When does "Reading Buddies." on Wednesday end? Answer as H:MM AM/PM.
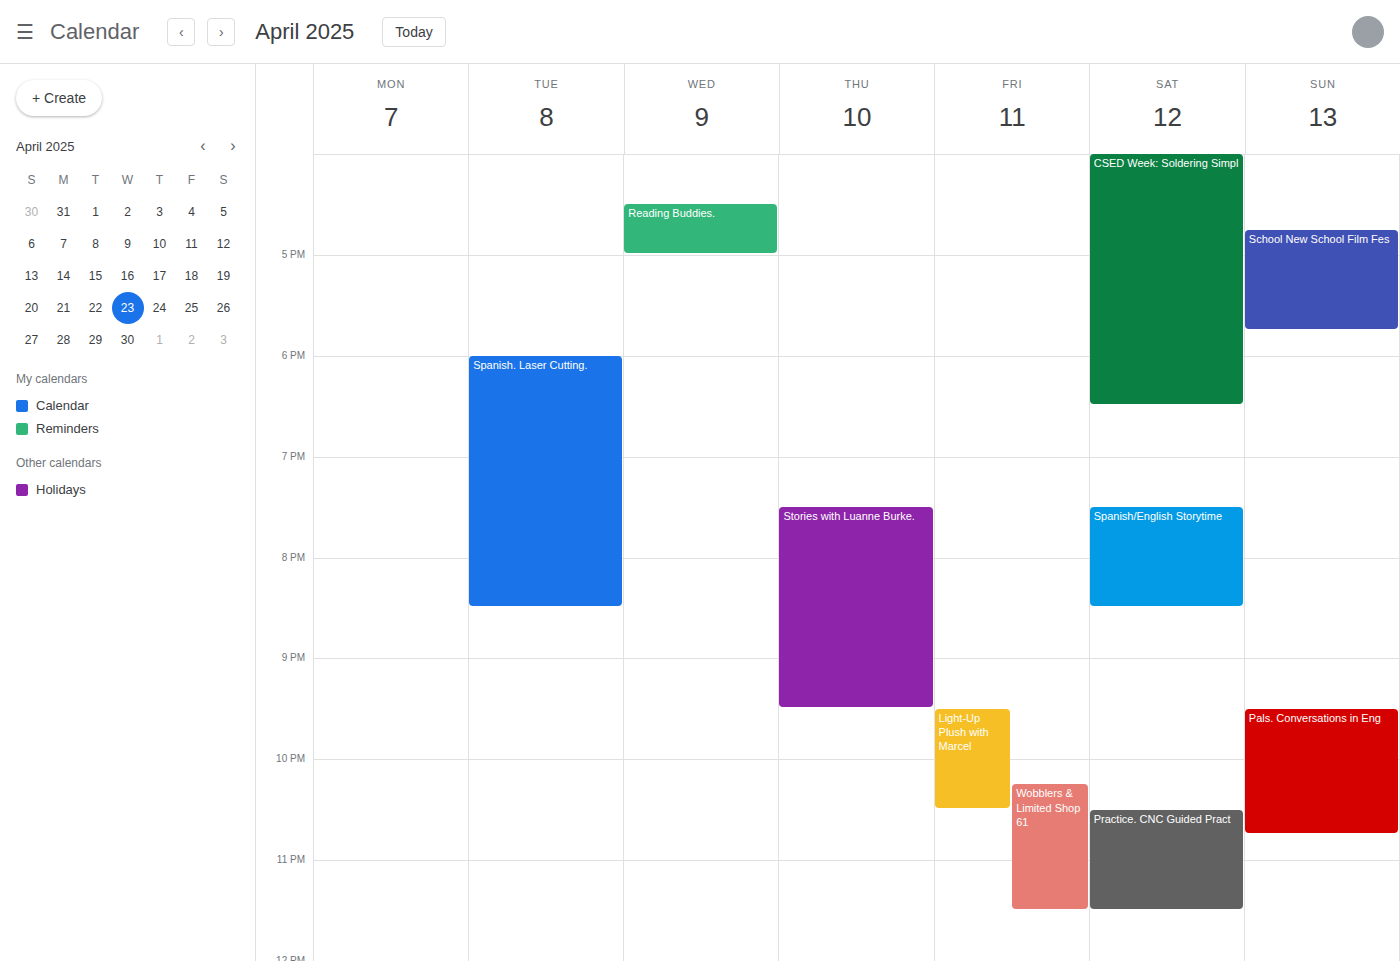
5:00 PM